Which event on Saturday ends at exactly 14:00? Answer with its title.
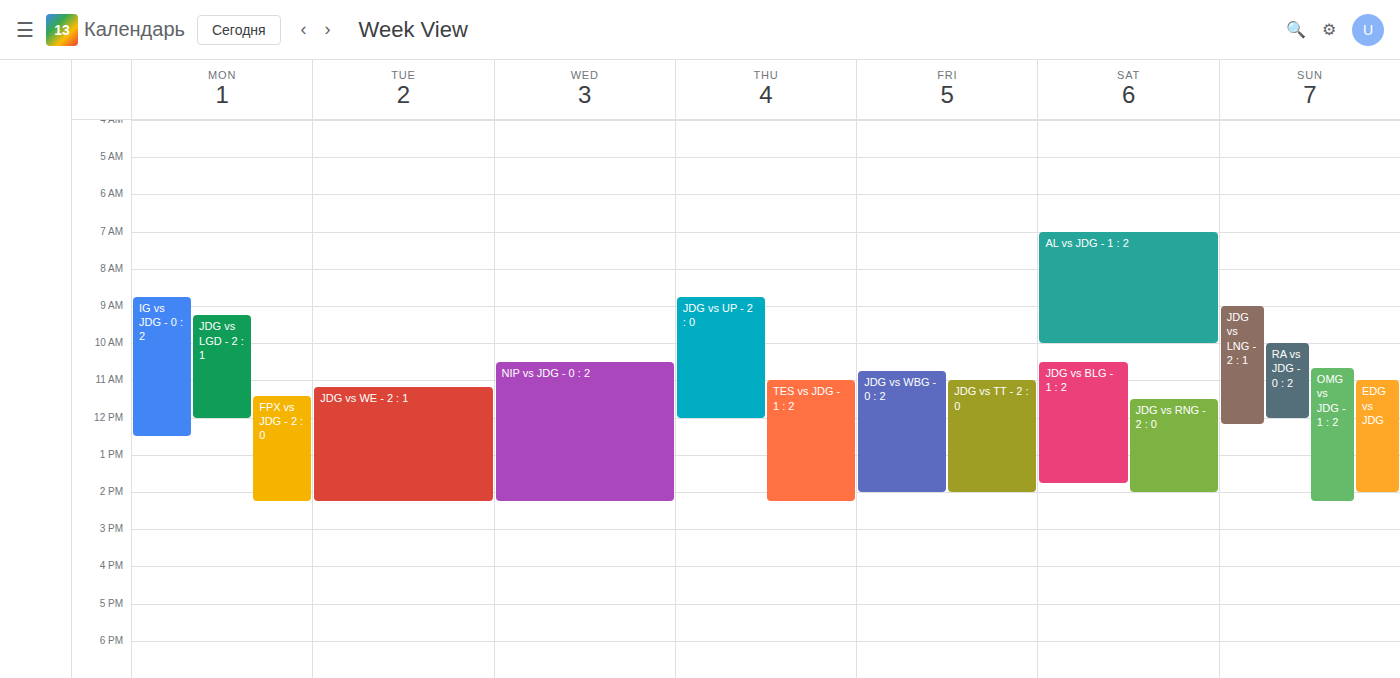
"JDG vs RNG - 2 : 0"